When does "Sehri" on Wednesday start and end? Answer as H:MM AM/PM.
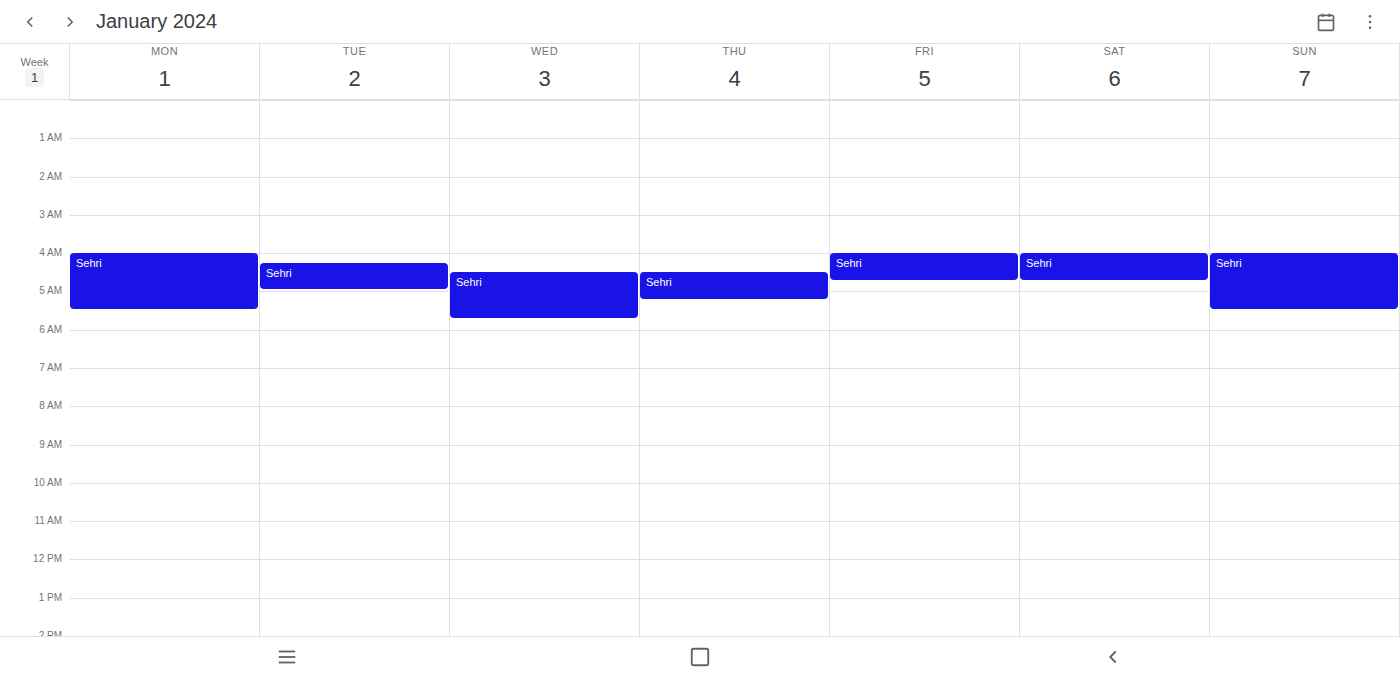
4:30 AM to 5:45 AM